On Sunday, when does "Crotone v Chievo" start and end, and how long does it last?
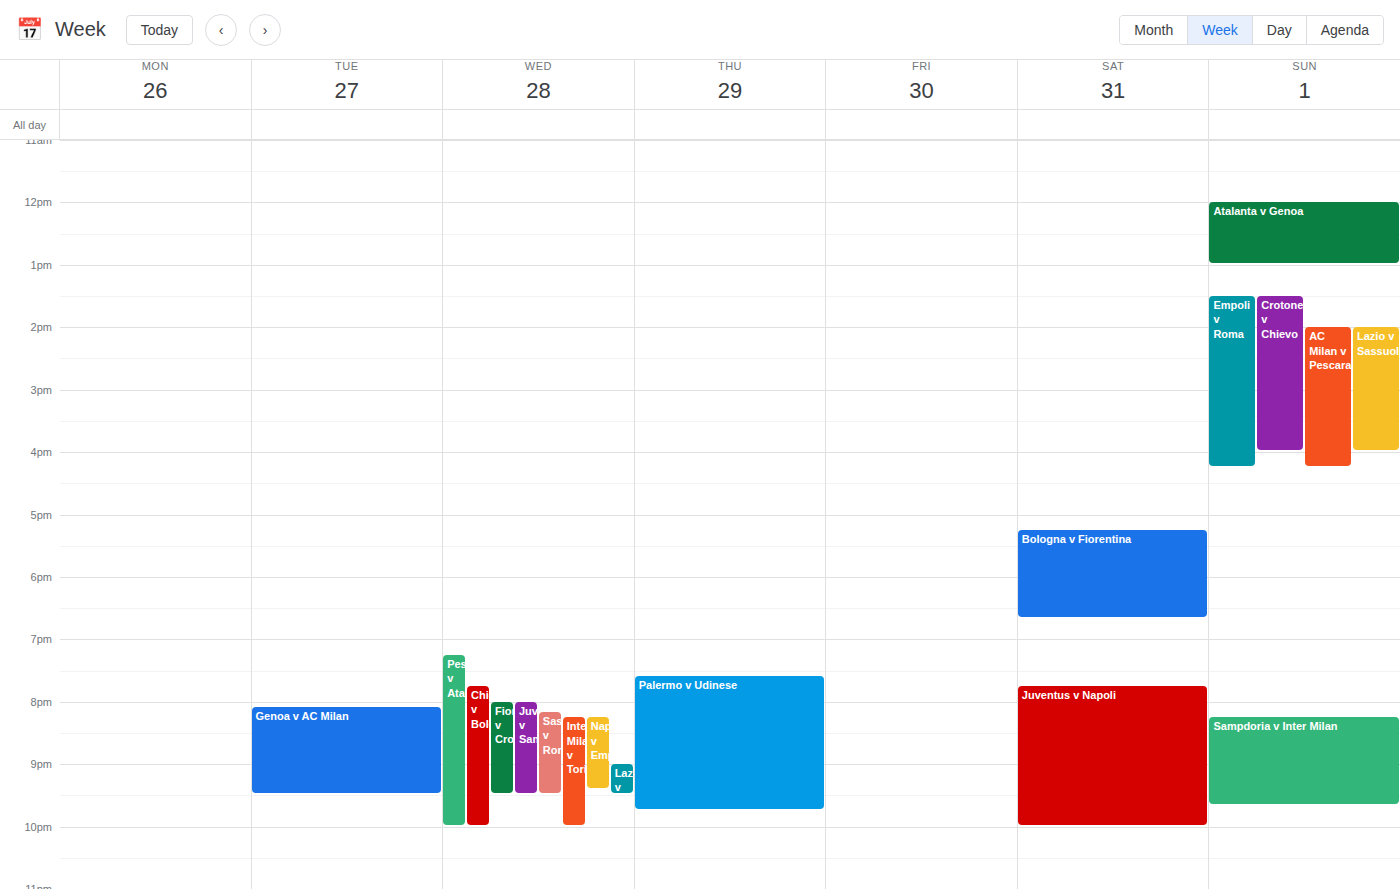
1:30 PM to 4:00 PM, 2 hours 30 minutes